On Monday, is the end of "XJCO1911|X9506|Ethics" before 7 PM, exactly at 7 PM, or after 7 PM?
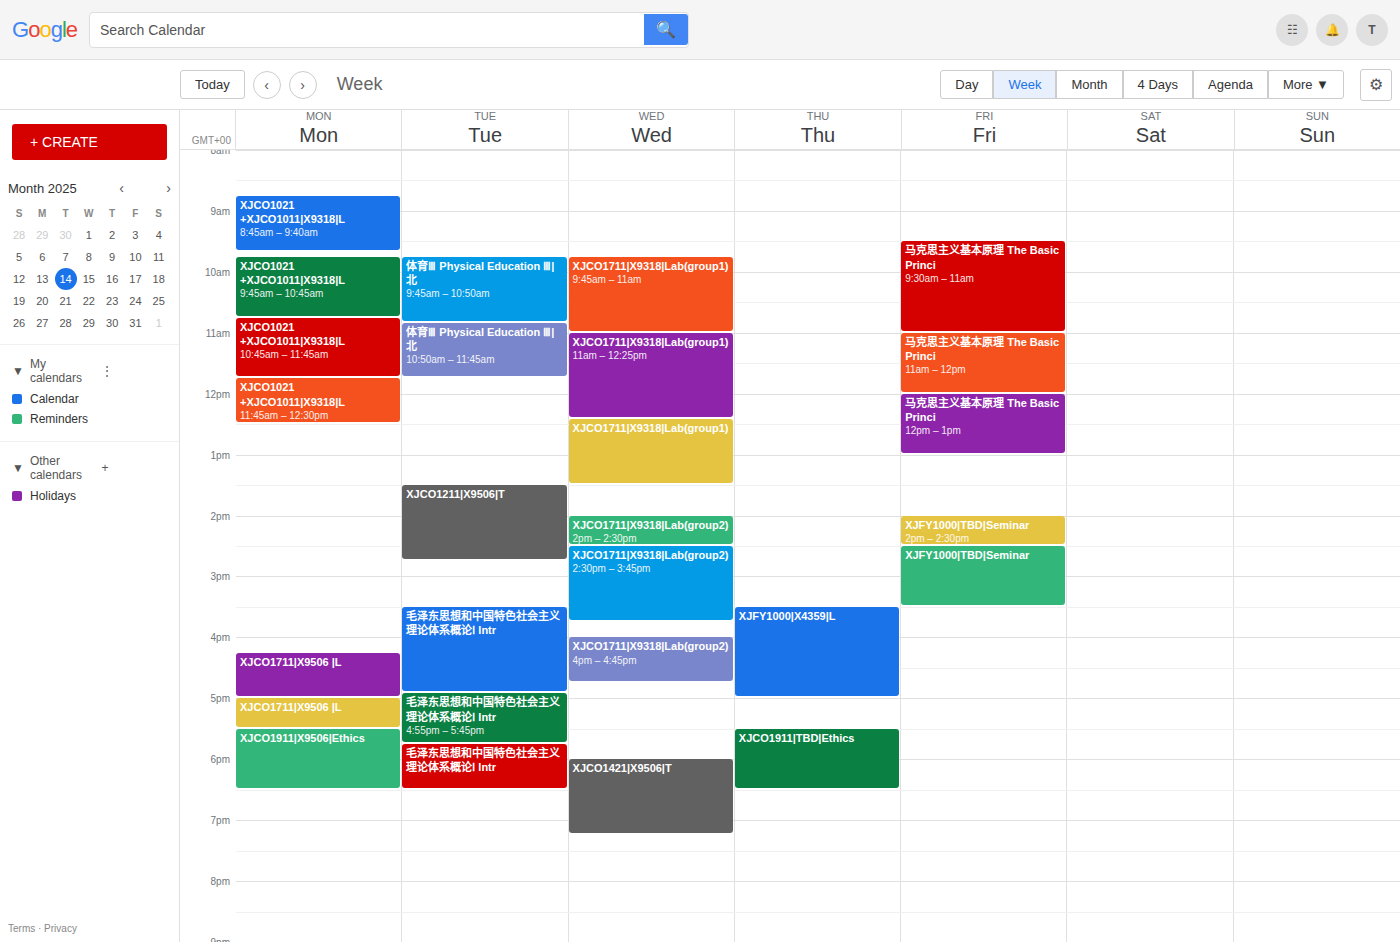
6:30 PM -- before 7 PM, 30 minutes above the 7 PM line.